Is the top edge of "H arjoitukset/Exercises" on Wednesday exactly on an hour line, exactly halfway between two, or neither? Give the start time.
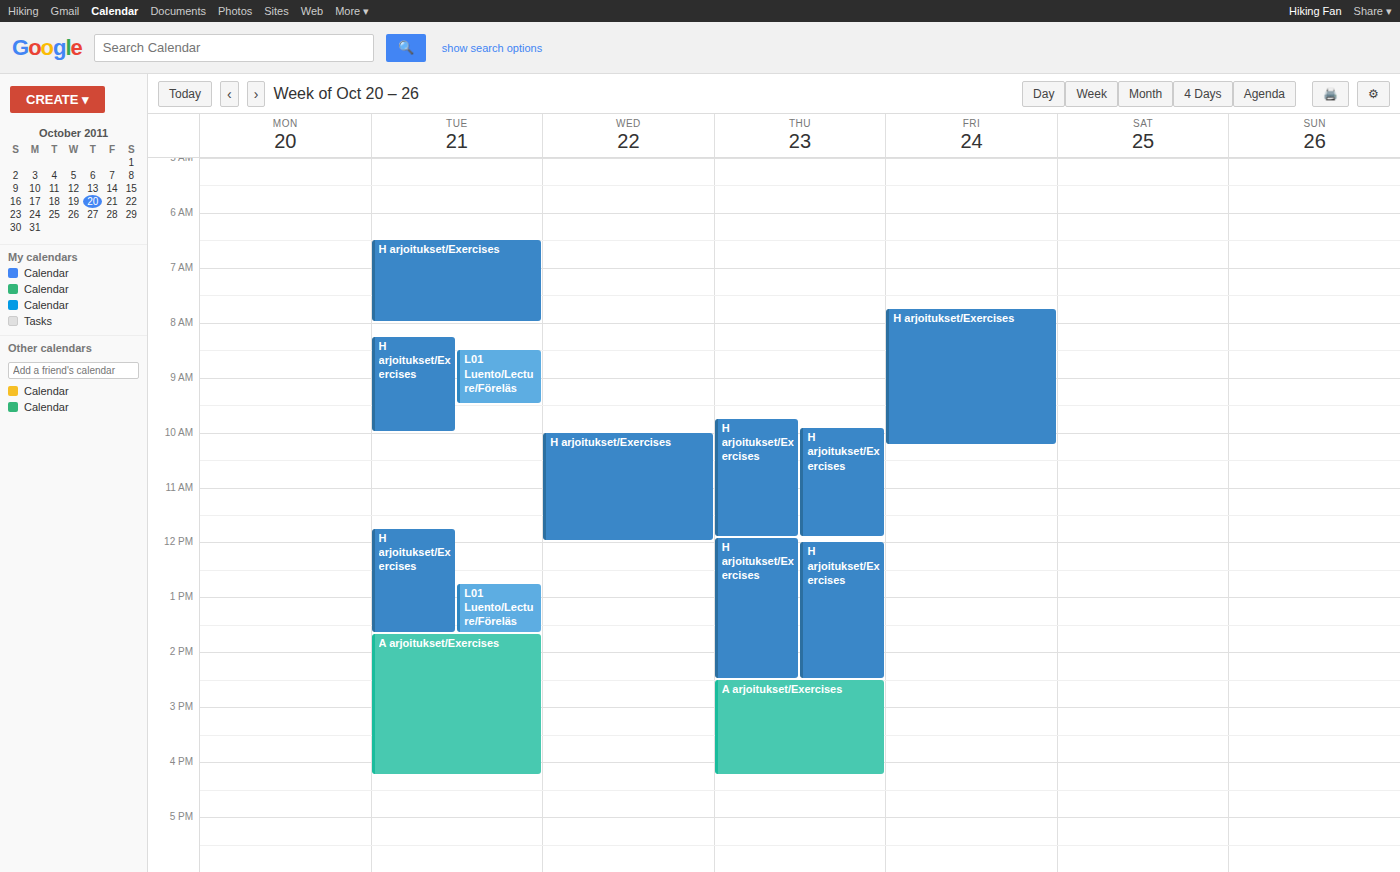
10:00 -- exactly on the 10:00 line.